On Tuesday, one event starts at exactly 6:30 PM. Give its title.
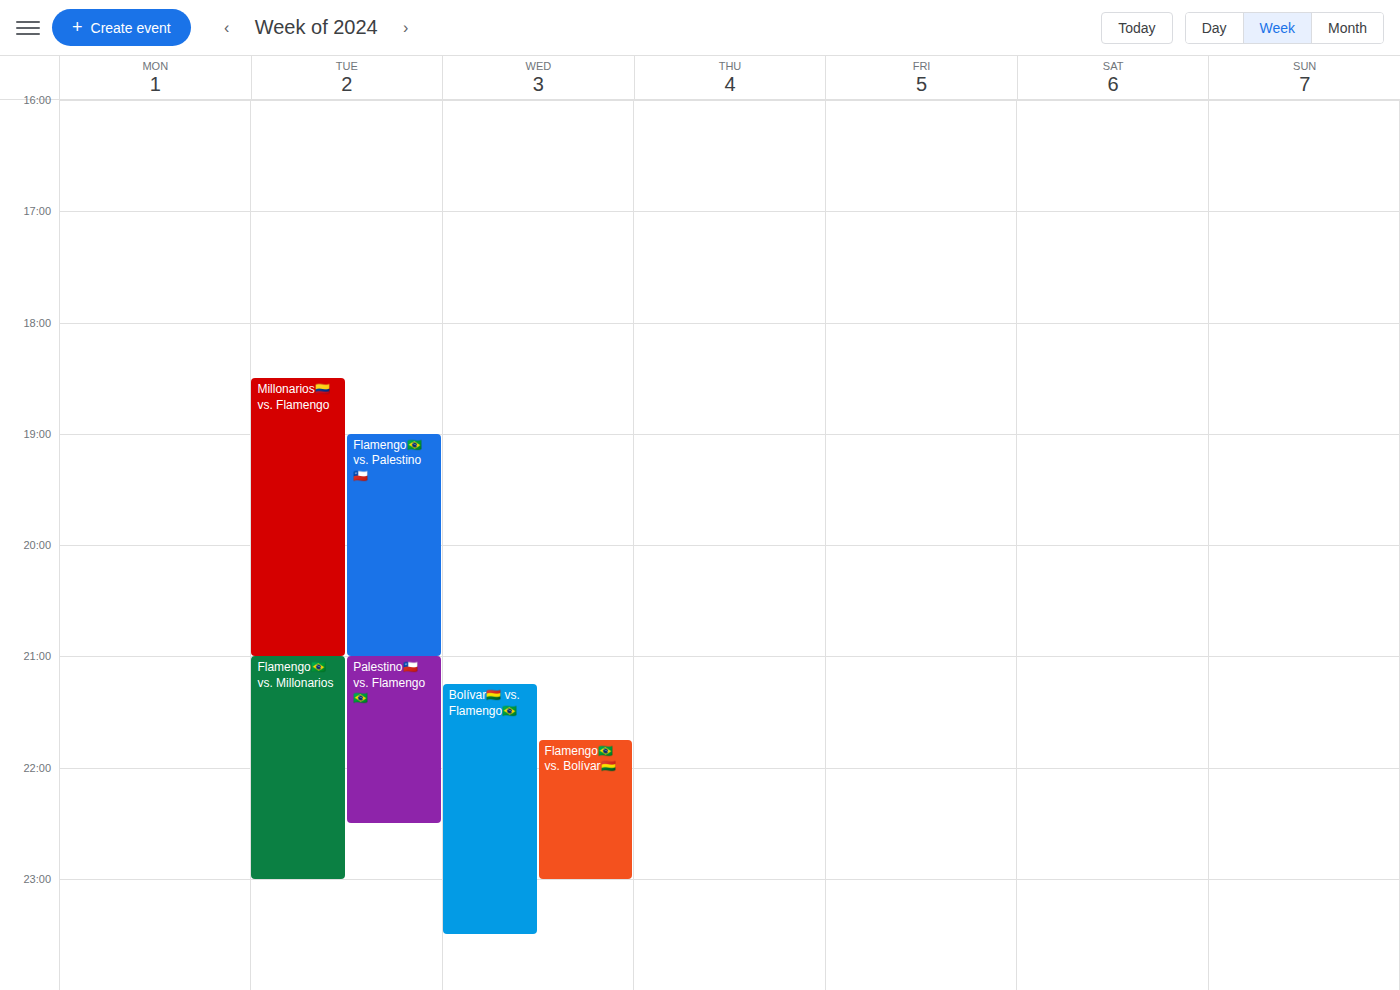
"Millonarios🇨🇴 vs. Flamengo"